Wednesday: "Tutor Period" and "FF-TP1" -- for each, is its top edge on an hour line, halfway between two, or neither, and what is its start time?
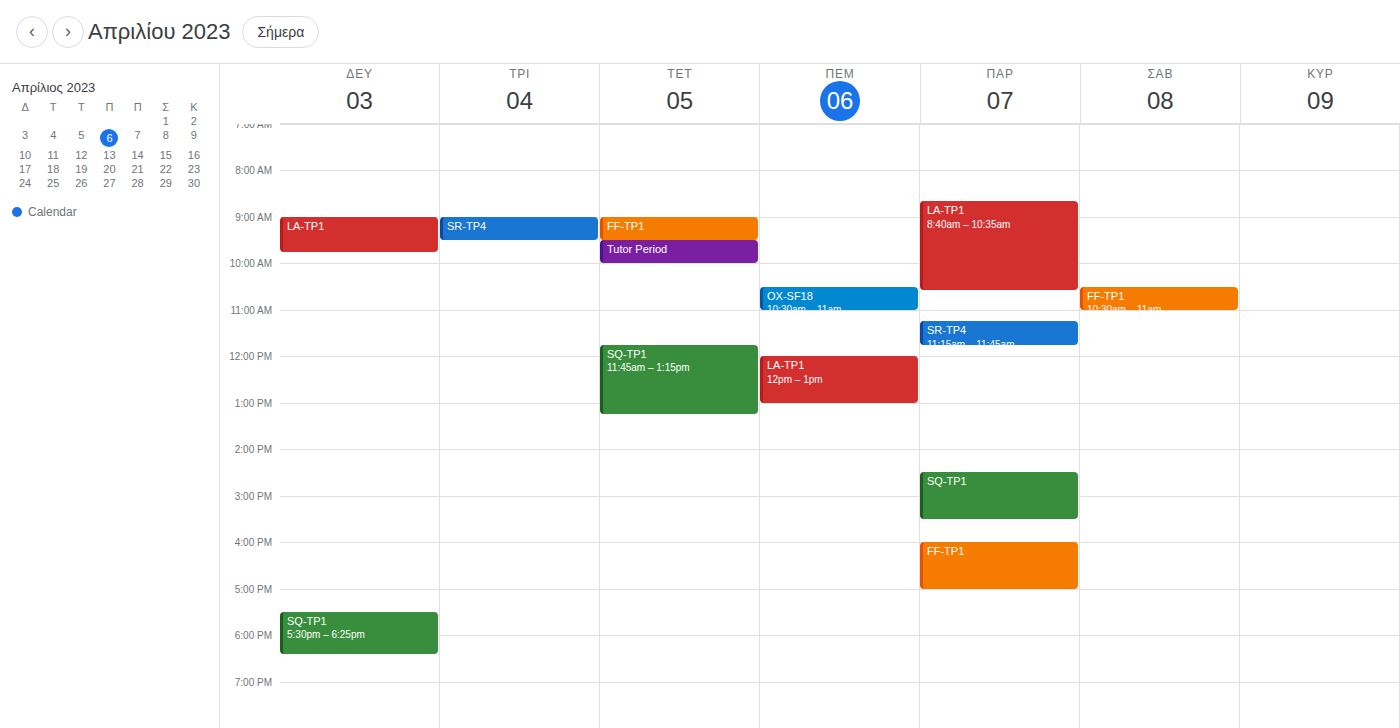
"Tutor Period": 9:30 AM, halfway between the 9 AM and 10 AM lines. "FF-TP1": 9:00 AM, exactly on the 9 AM line.